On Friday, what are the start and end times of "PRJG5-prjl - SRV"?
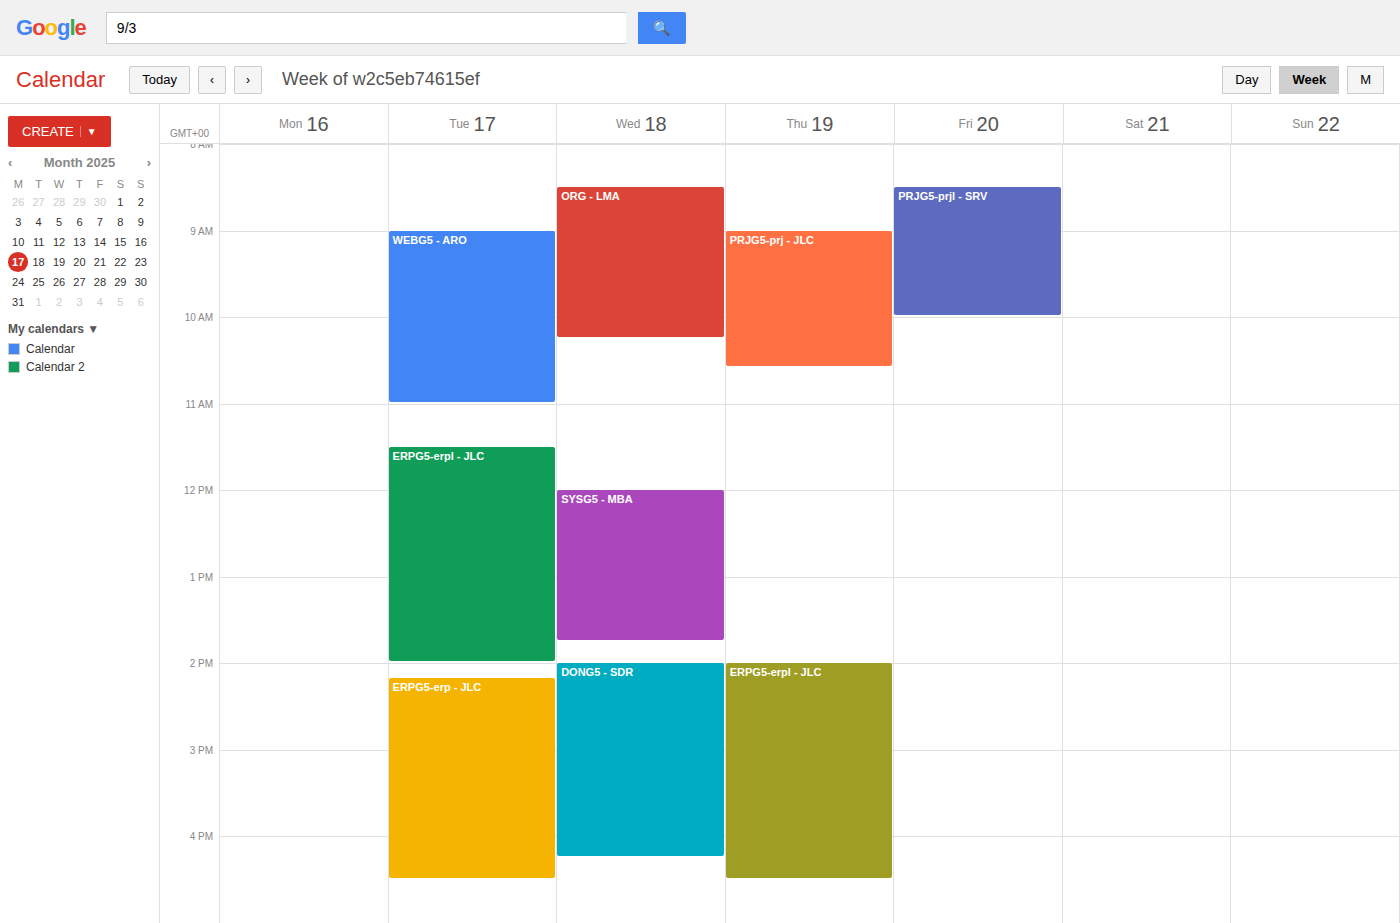
8:30 AM to 10:00 AM